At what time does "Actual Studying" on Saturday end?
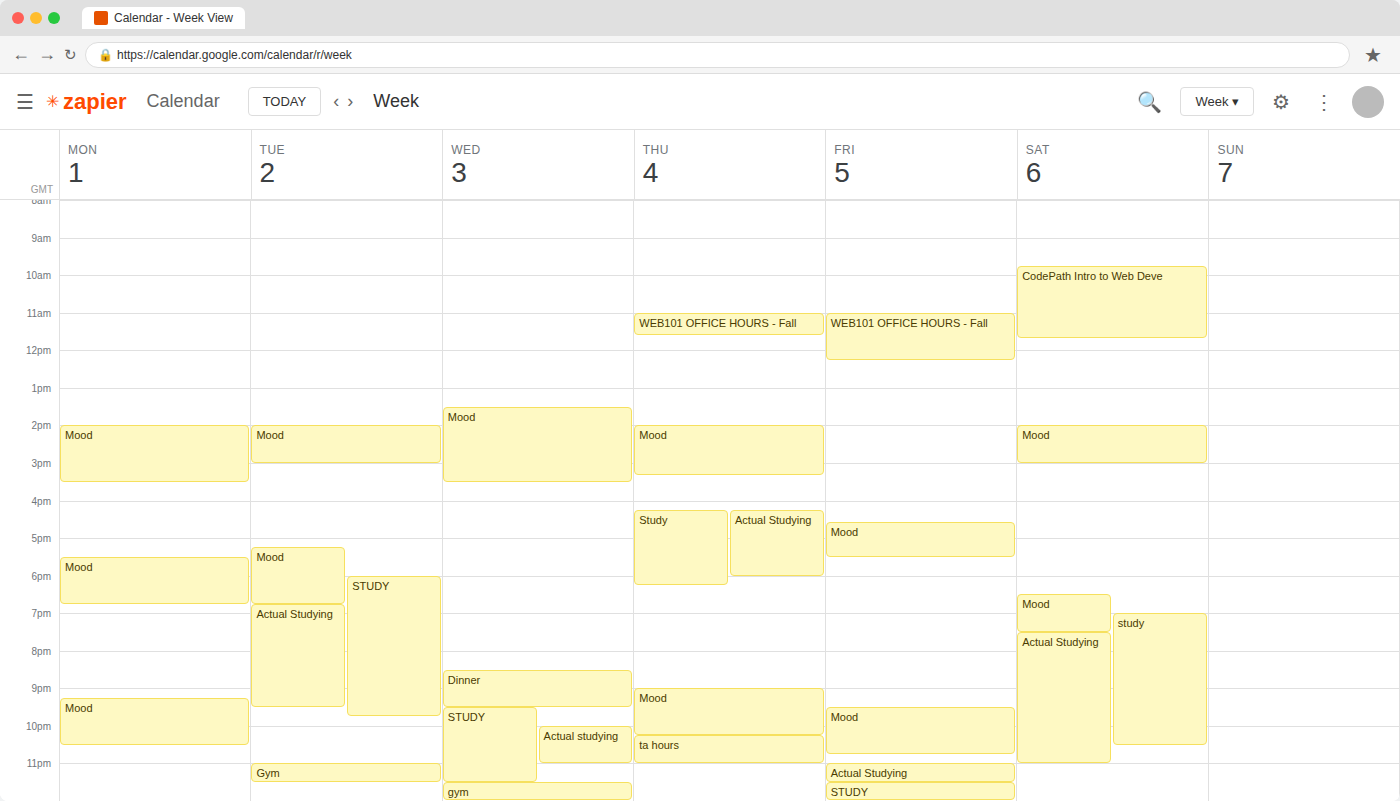
11:00 PM